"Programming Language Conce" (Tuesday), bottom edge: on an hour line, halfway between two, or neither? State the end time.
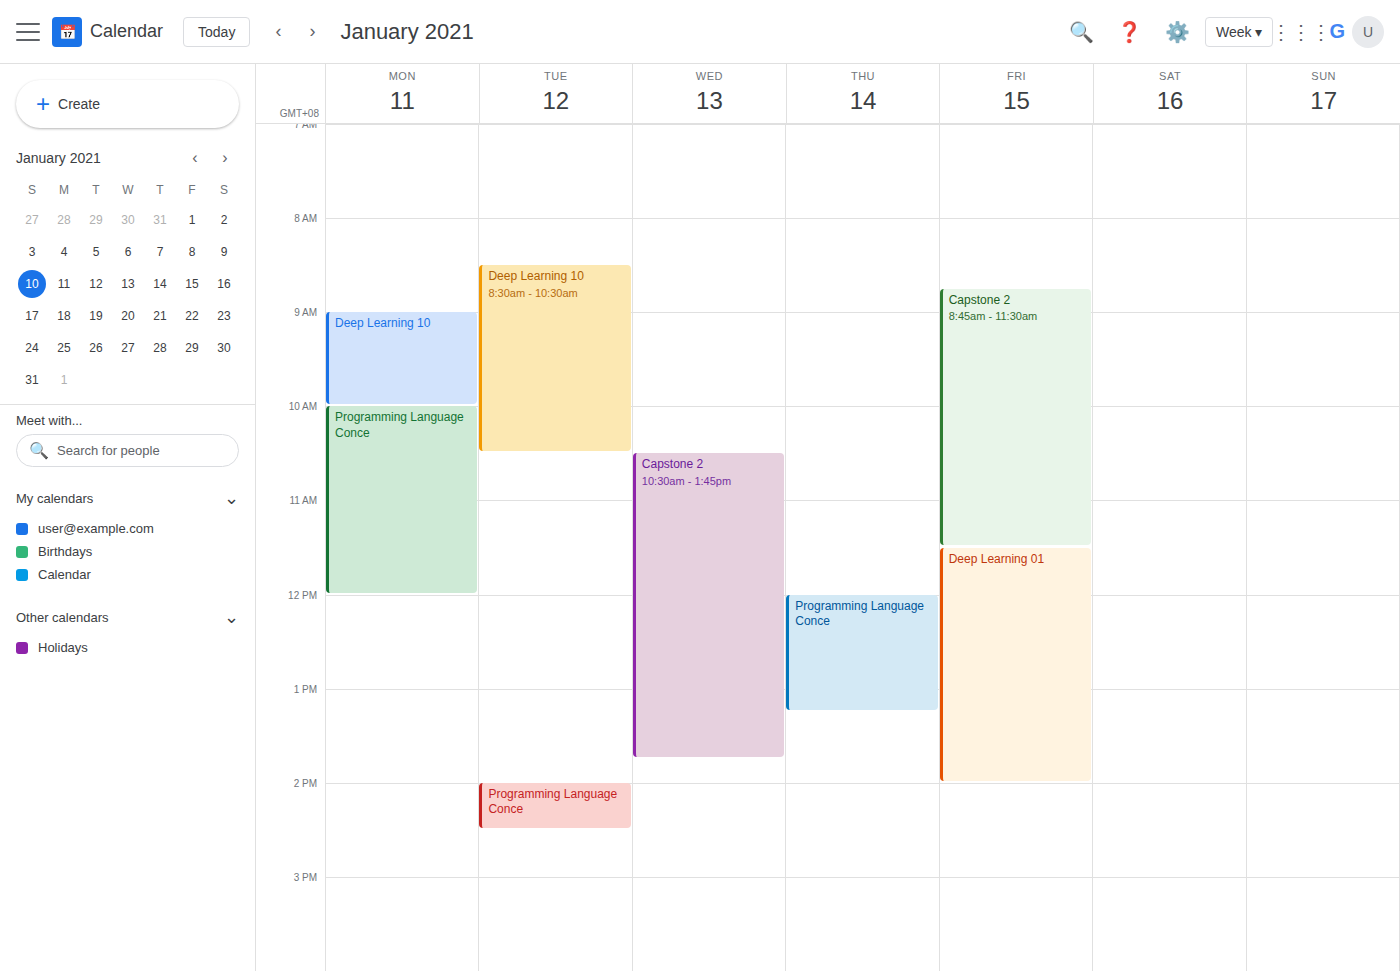
2:30 PM -- halfway between the 2 PM and 3 PM lines.